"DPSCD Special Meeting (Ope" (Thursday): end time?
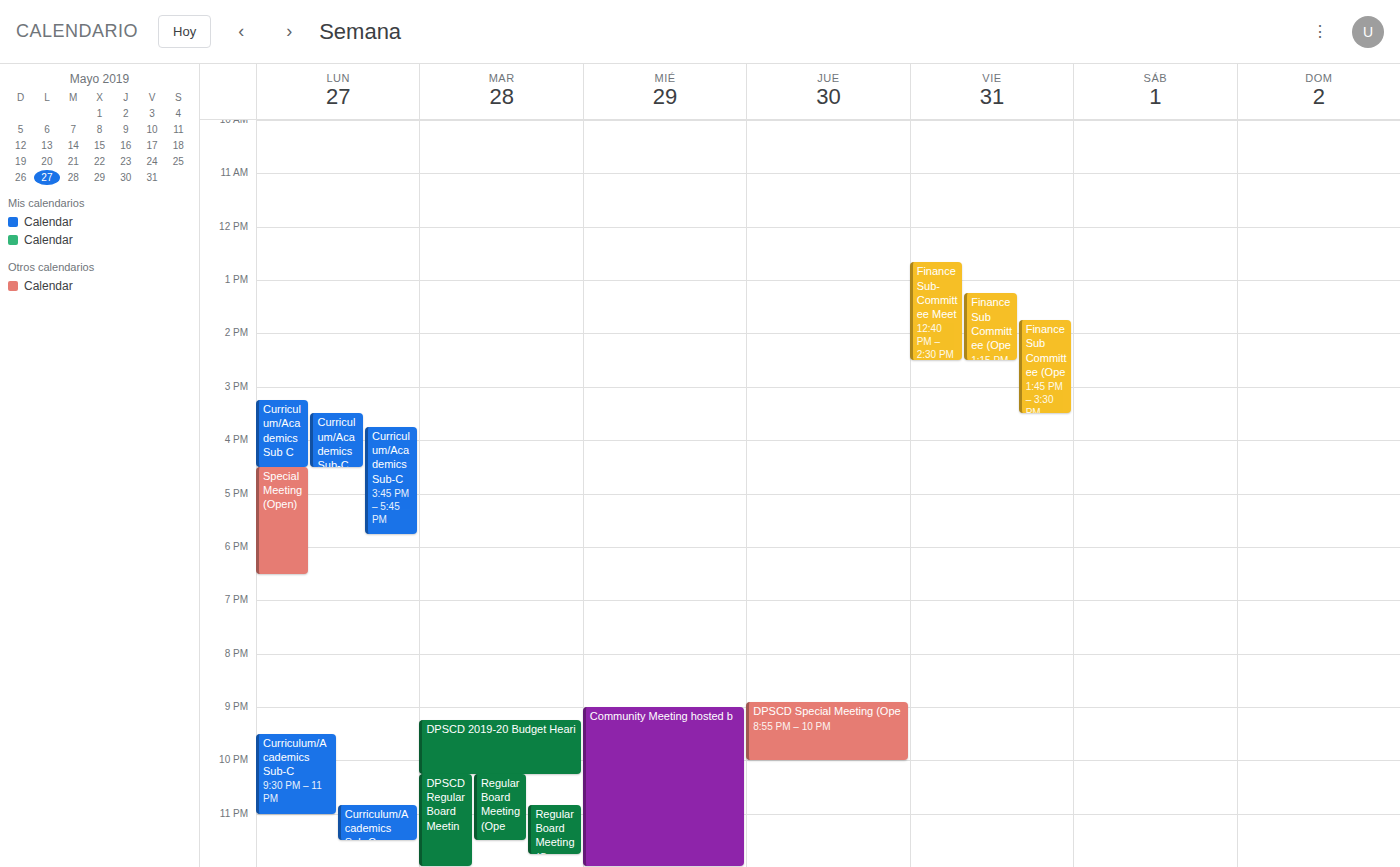
10:00 PM